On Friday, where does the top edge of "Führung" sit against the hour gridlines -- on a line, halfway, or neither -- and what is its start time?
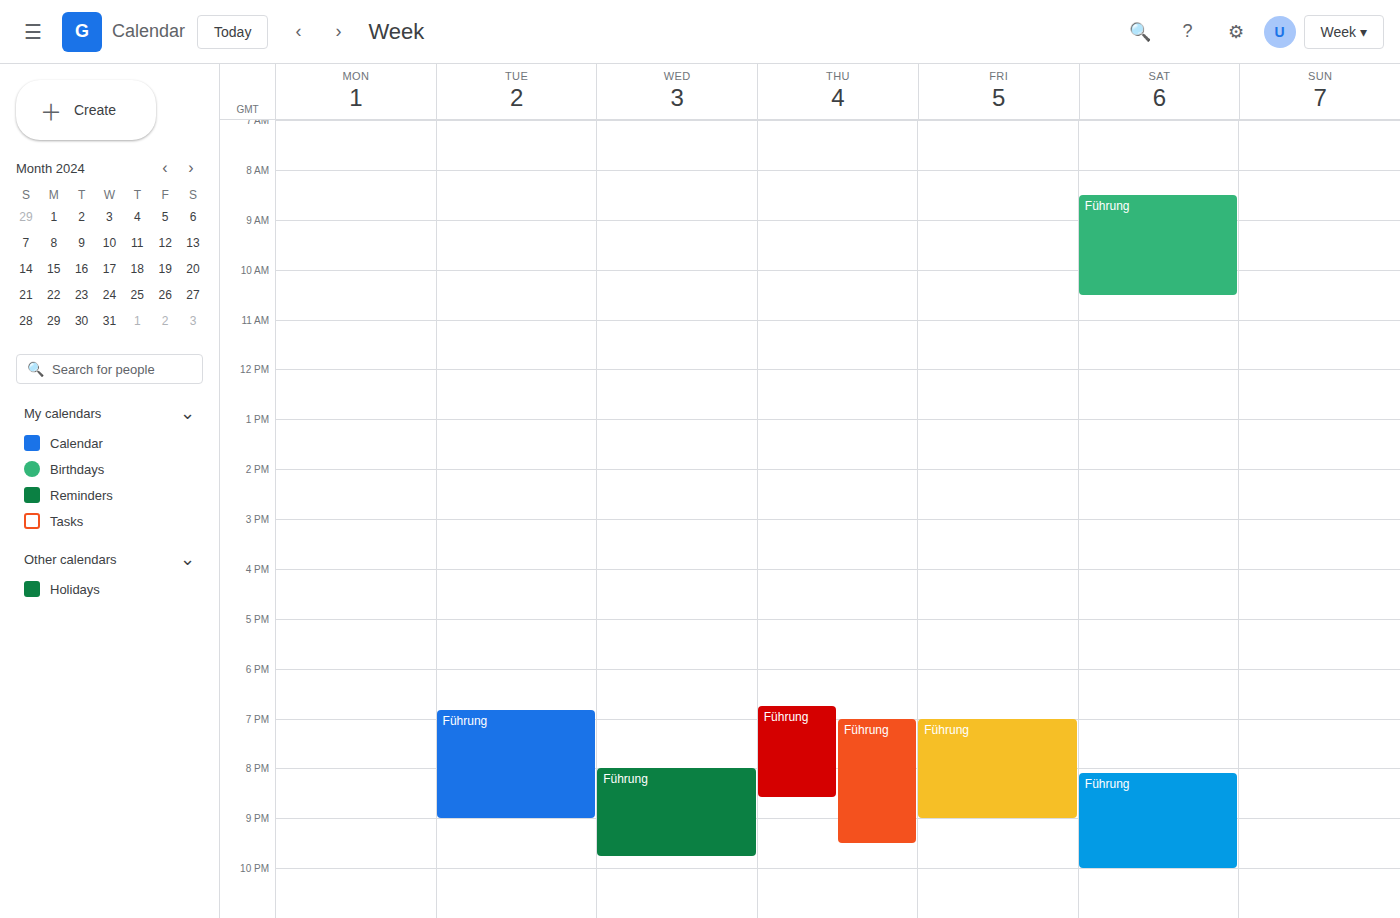
7:00 PM -- exactly on the 7 PM line.